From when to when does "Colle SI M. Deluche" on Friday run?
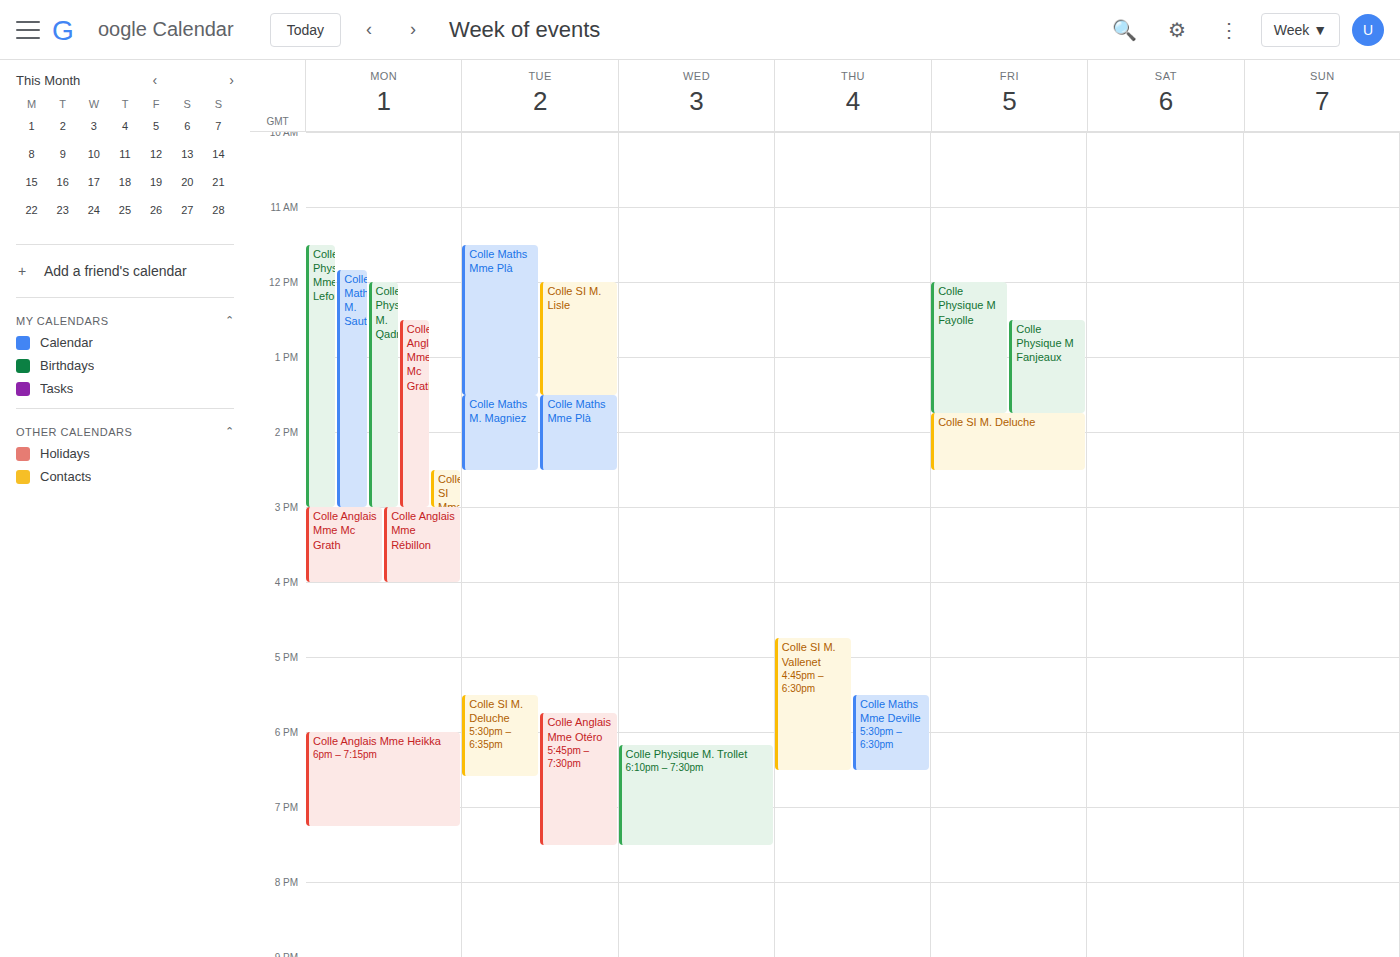
1:45 PM to 2:30 PM